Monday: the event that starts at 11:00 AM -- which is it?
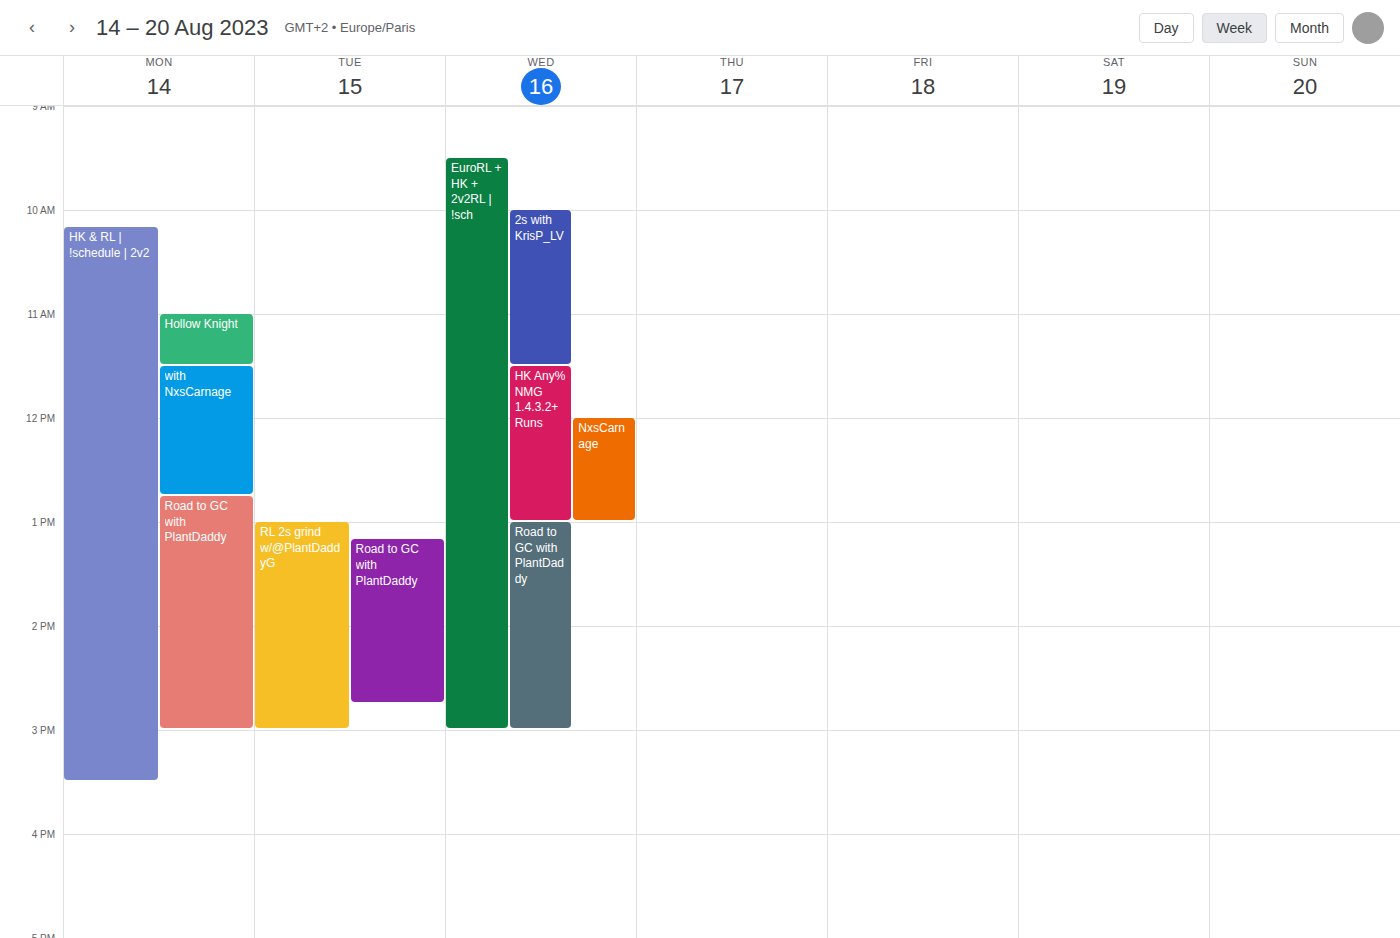
"Hollow Knight"